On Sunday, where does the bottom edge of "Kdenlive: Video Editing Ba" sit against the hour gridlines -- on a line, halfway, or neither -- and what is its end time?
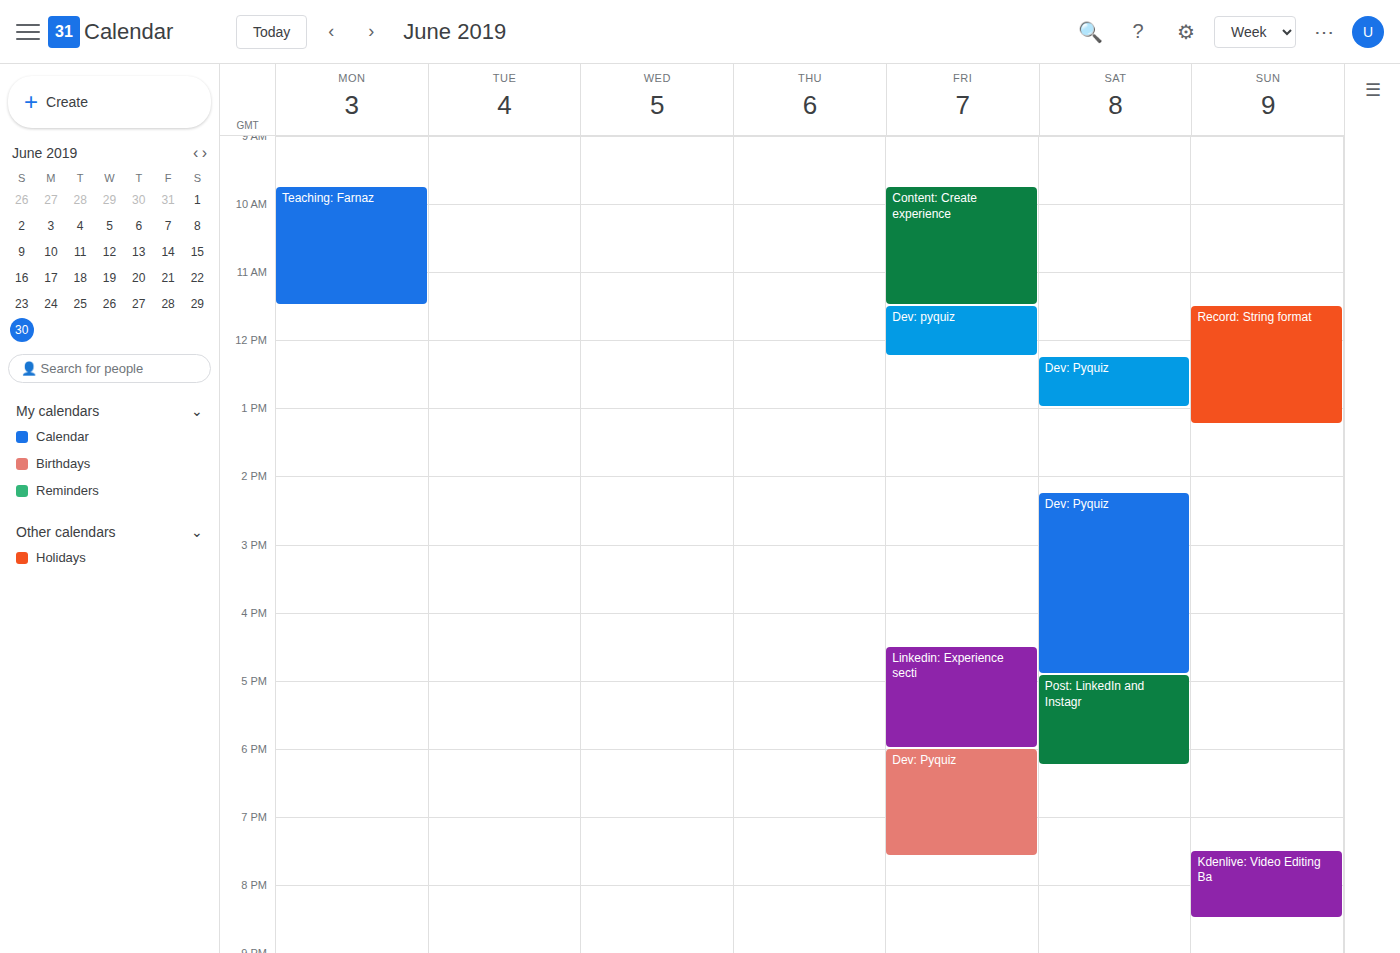
20:30 -- halfway between the 20:00 and 21:00 lines.